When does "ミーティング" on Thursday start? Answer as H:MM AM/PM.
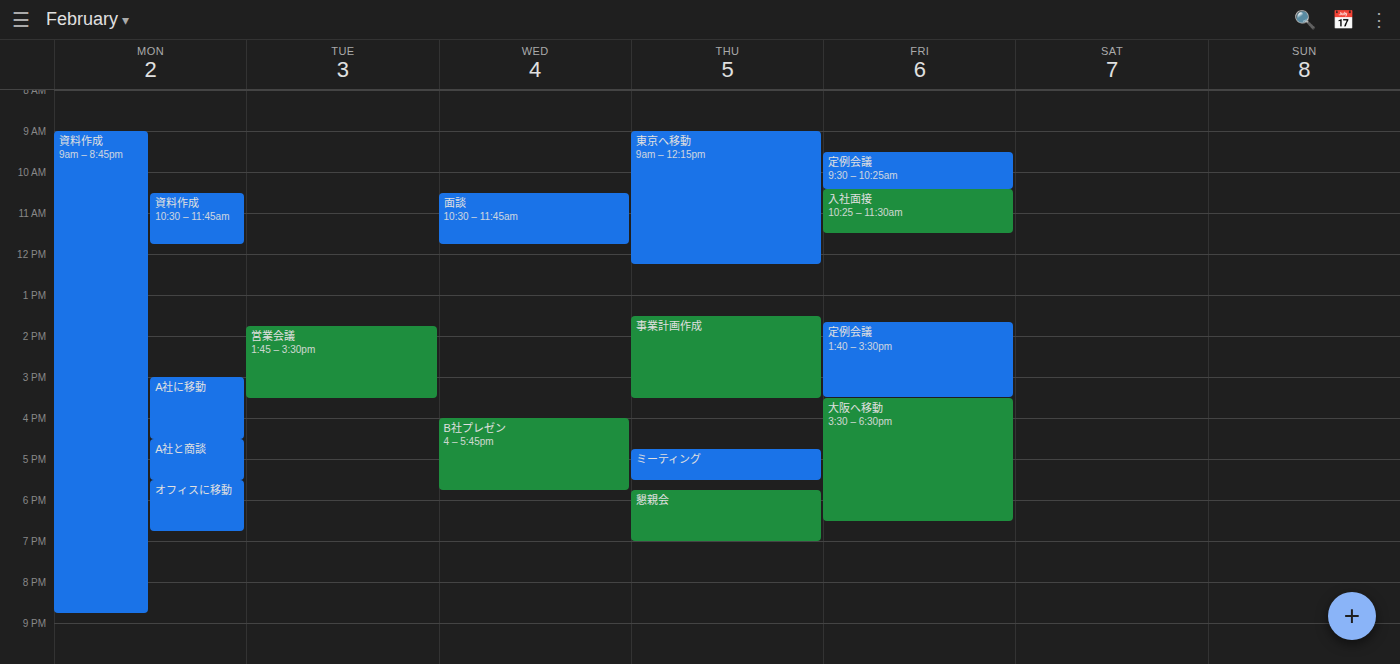
4:45 PM